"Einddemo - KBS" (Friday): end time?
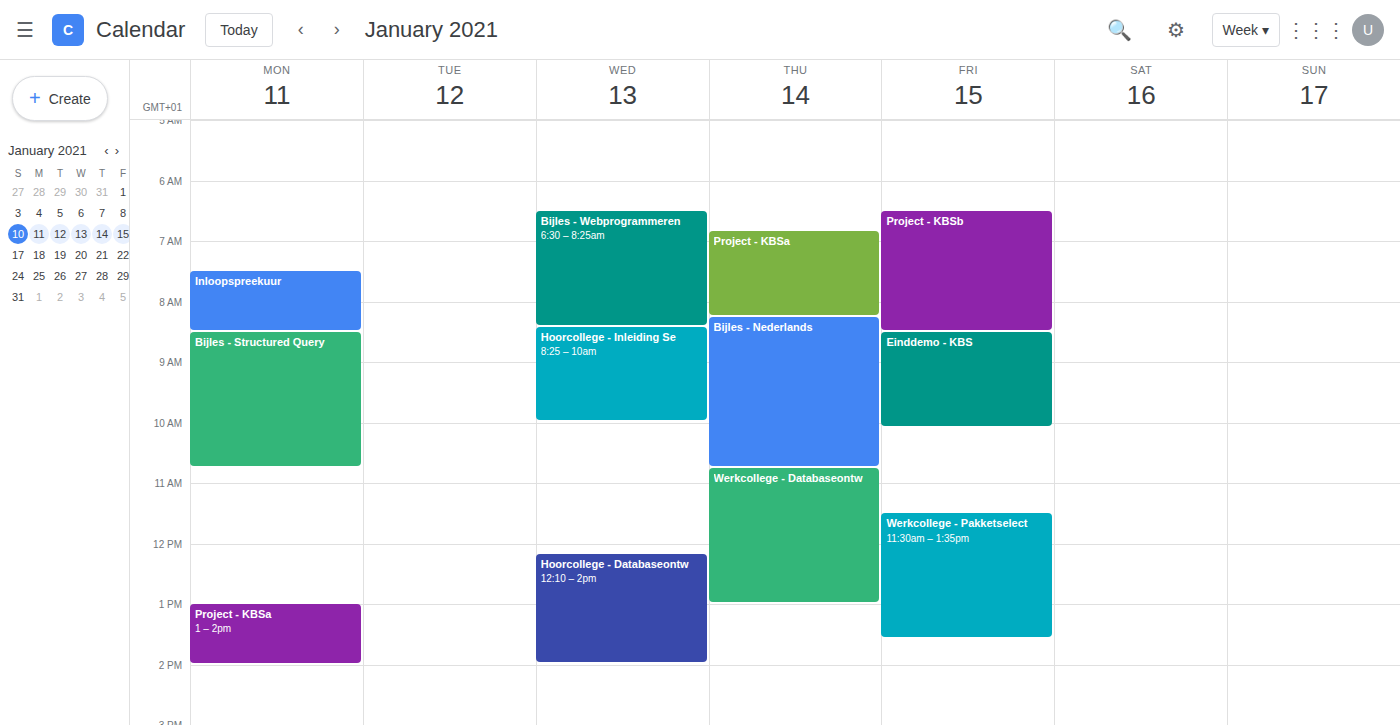
10:05 AM